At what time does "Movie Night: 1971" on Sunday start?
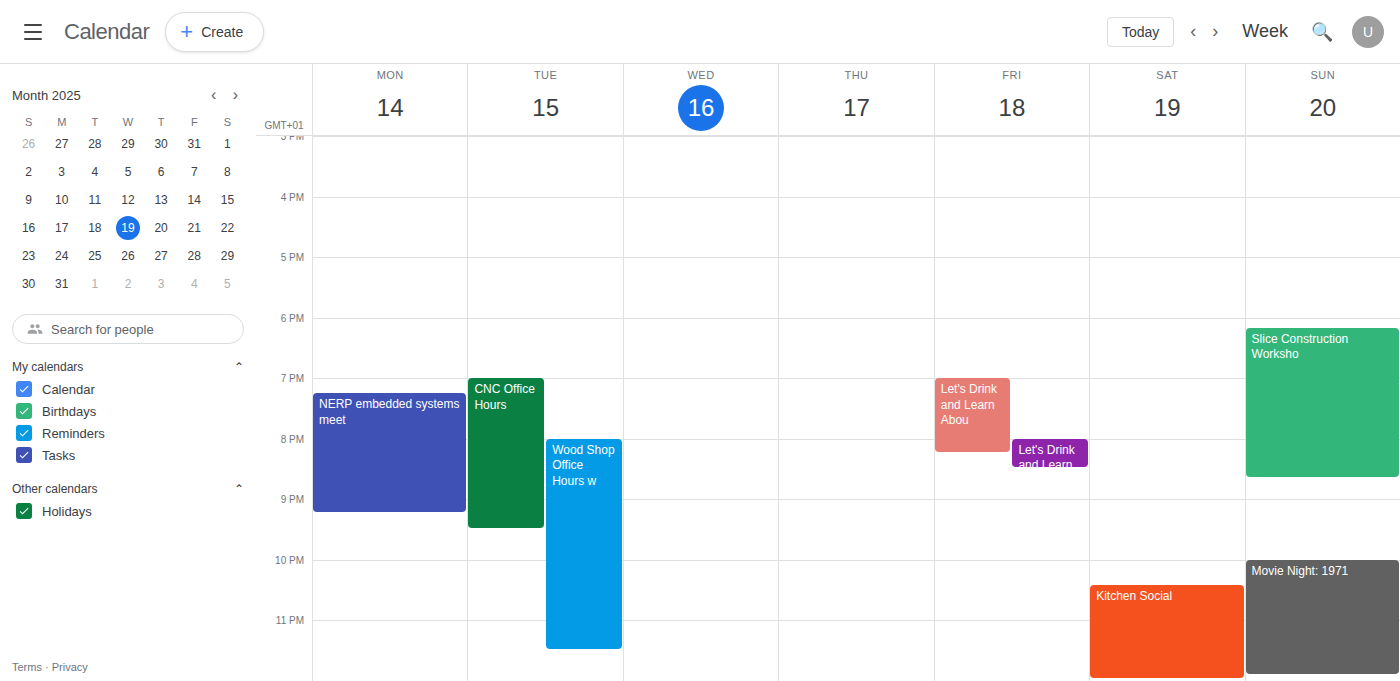
10:00 PM